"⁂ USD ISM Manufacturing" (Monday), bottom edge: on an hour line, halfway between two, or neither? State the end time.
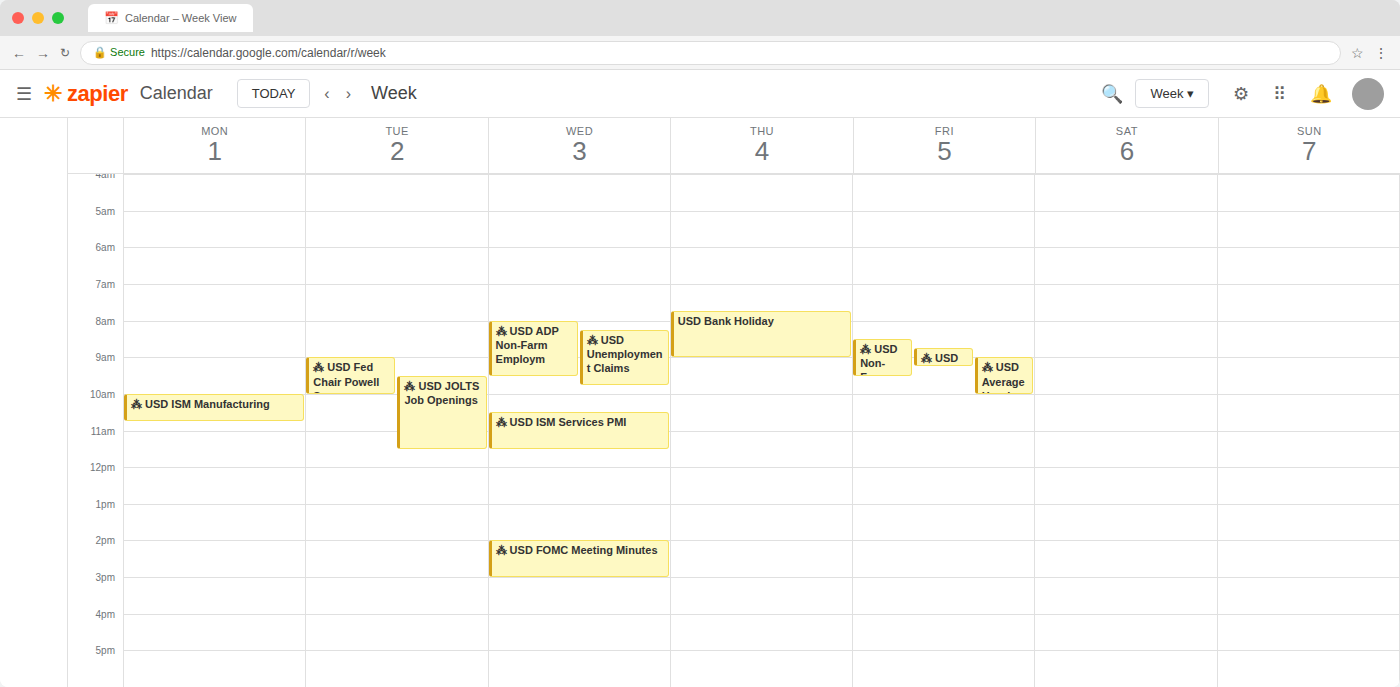
10:45 AM -- neither: three quarters of the way from the 10 AM line to the 11 AM line.